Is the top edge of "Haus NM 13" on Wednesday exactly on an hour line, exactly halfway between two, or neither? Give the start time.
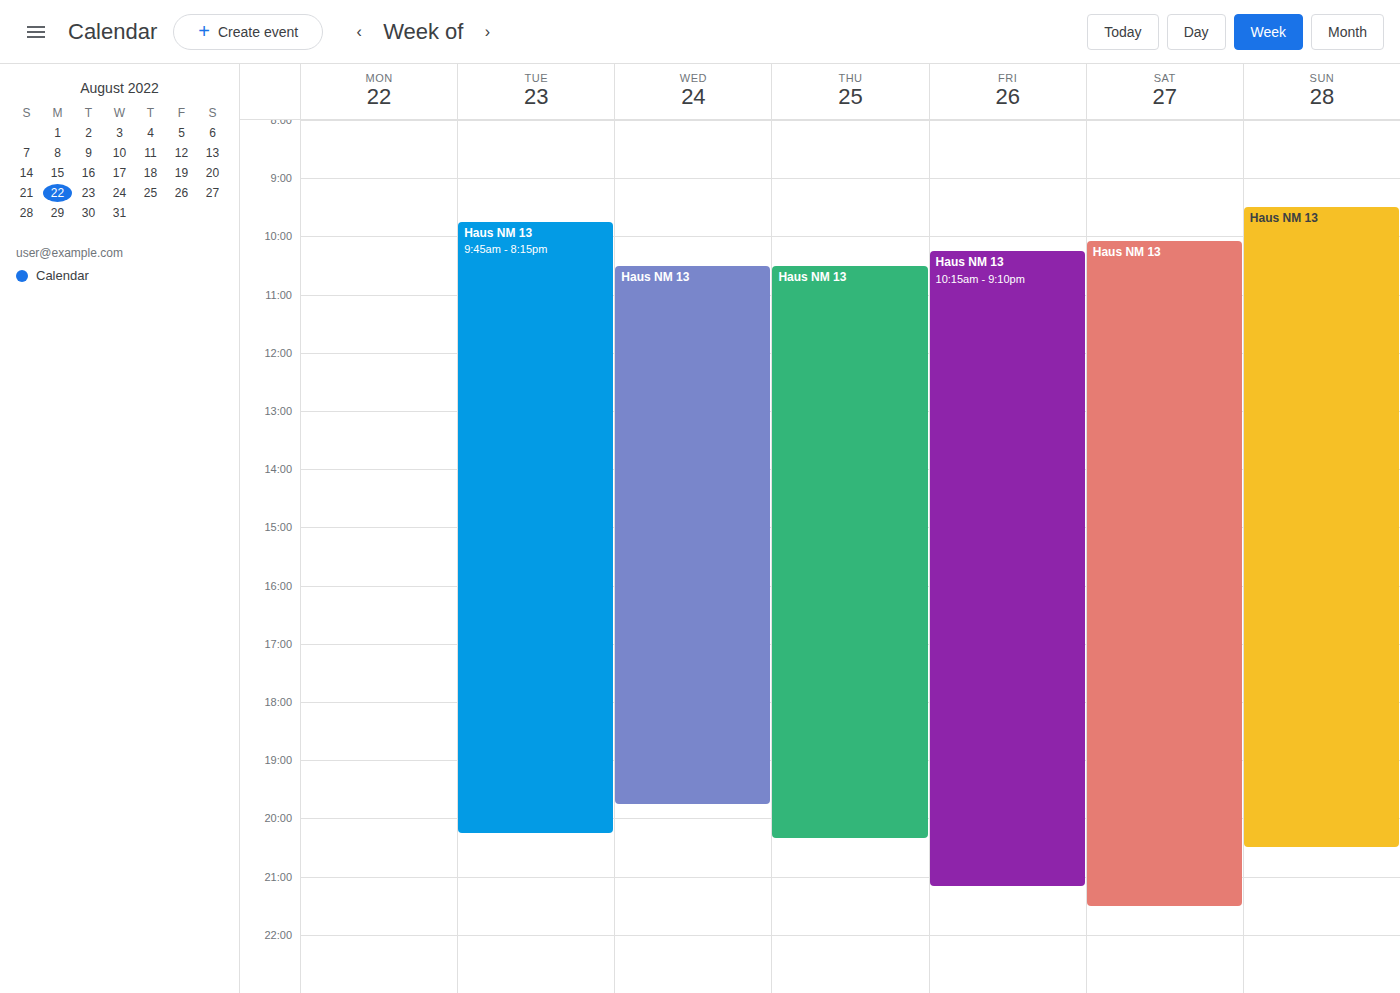
10:30 AM -- halfway between the 10 AM and 11 AM lines.